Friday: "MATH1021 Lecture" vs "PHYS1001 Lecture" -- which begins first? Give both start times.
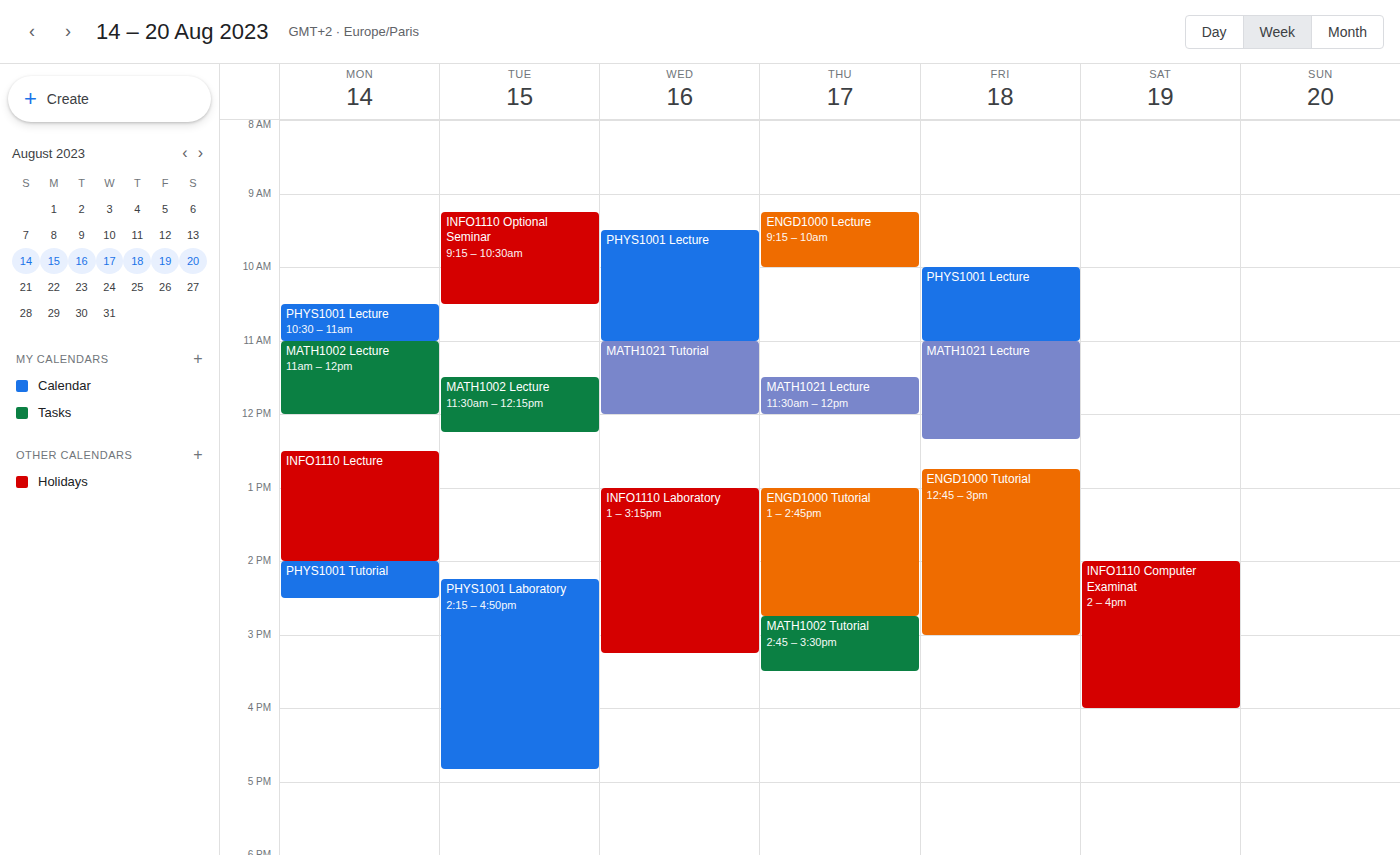
"PHYS1001 Lecture" 10:00 AM; "MATH1021 Lecture" 11:00 AM.